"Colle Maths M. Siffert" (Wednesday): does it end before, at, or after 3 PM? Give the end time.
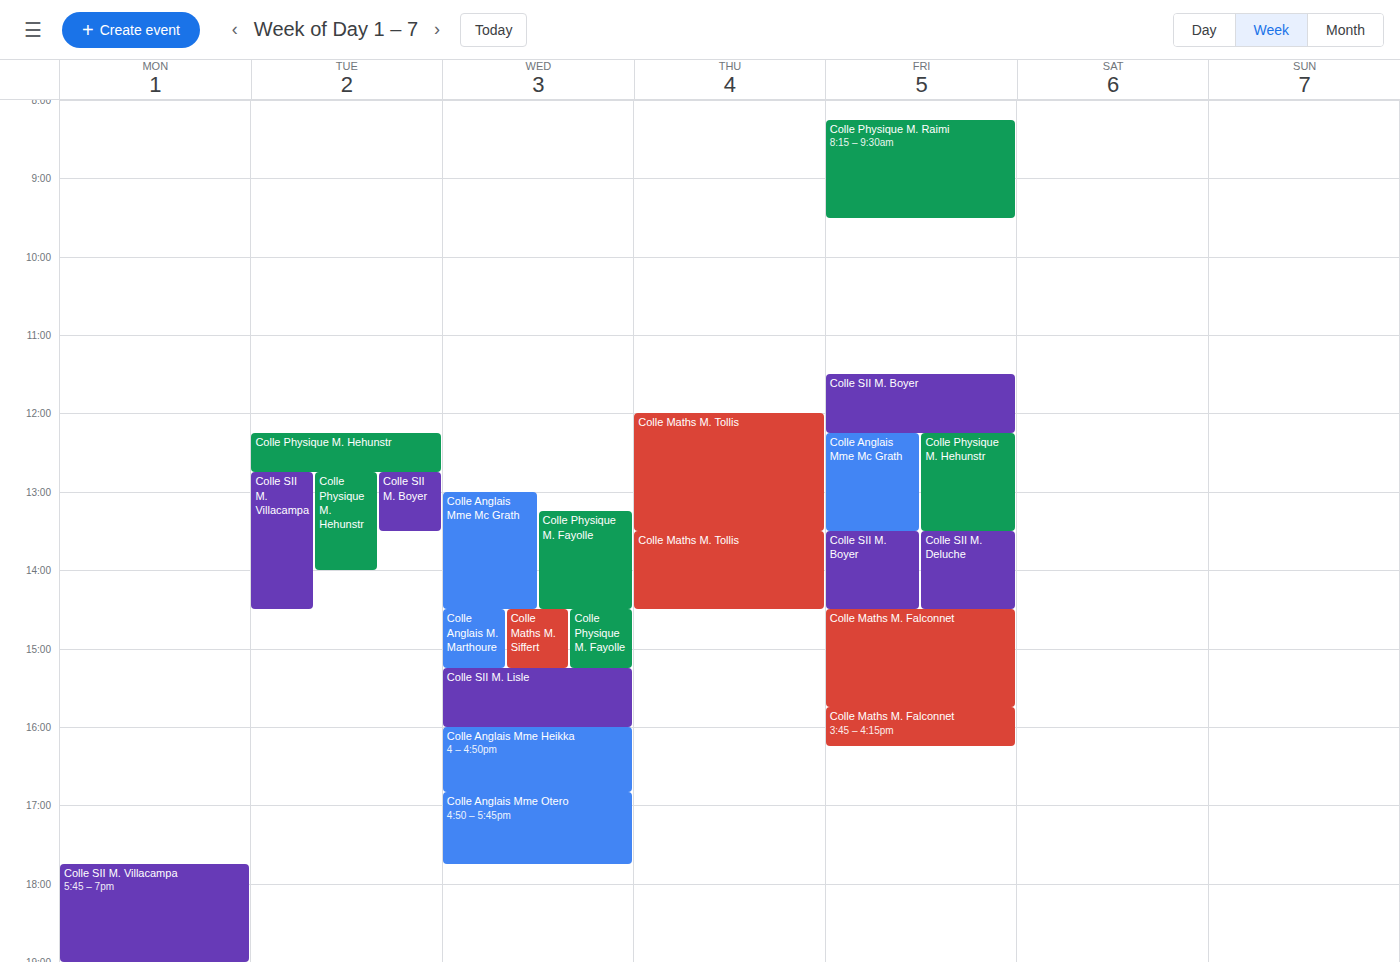
3:15 PM -- after 3 PM, 15 minutes below the 3 PM line.